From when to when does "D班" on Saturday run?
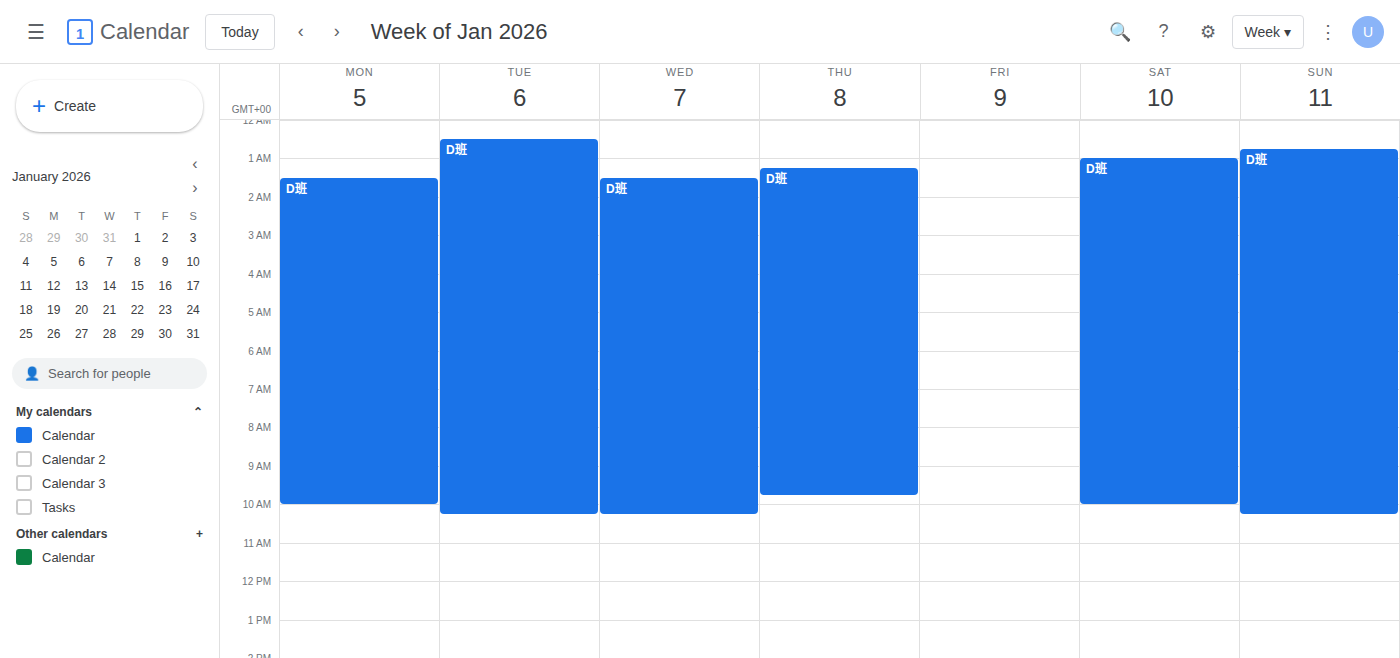
1:00 AM to 10:00 AM